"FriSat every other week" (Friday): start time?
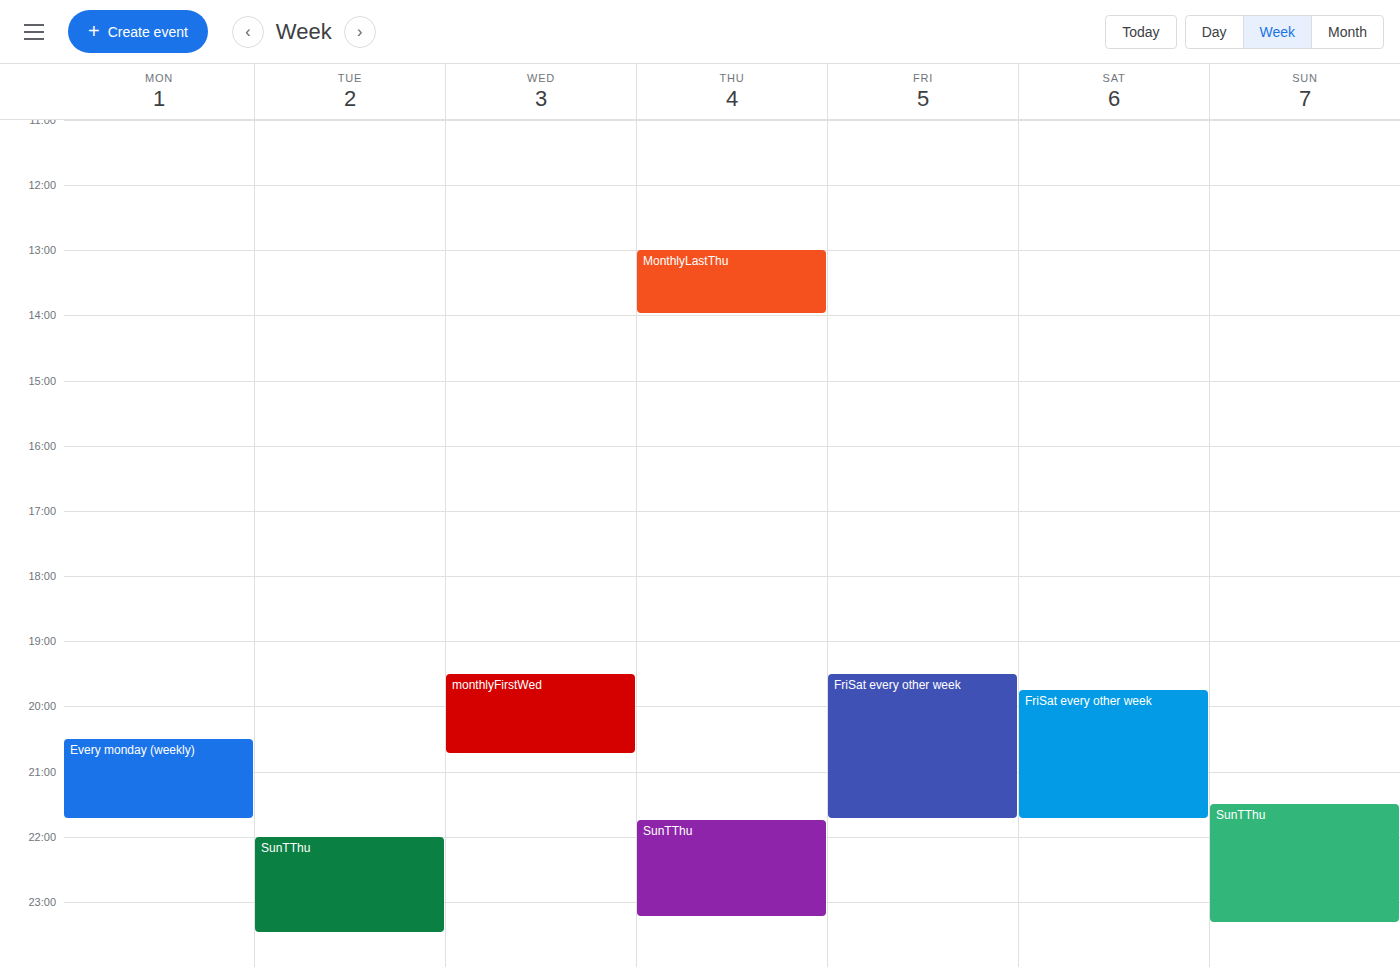
7:30 PM